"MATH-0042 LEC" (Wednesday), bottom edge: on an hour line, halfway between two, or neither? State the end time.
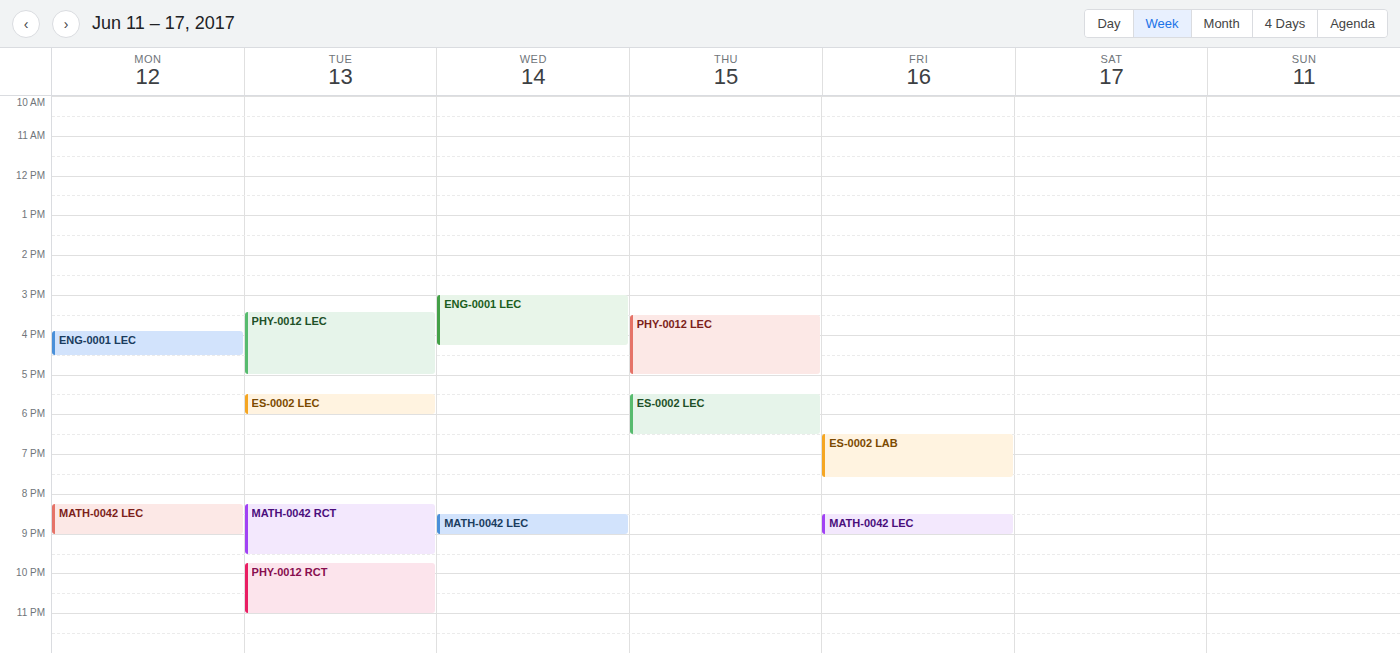
9:00 PM -- exactly on the 9 PM line.